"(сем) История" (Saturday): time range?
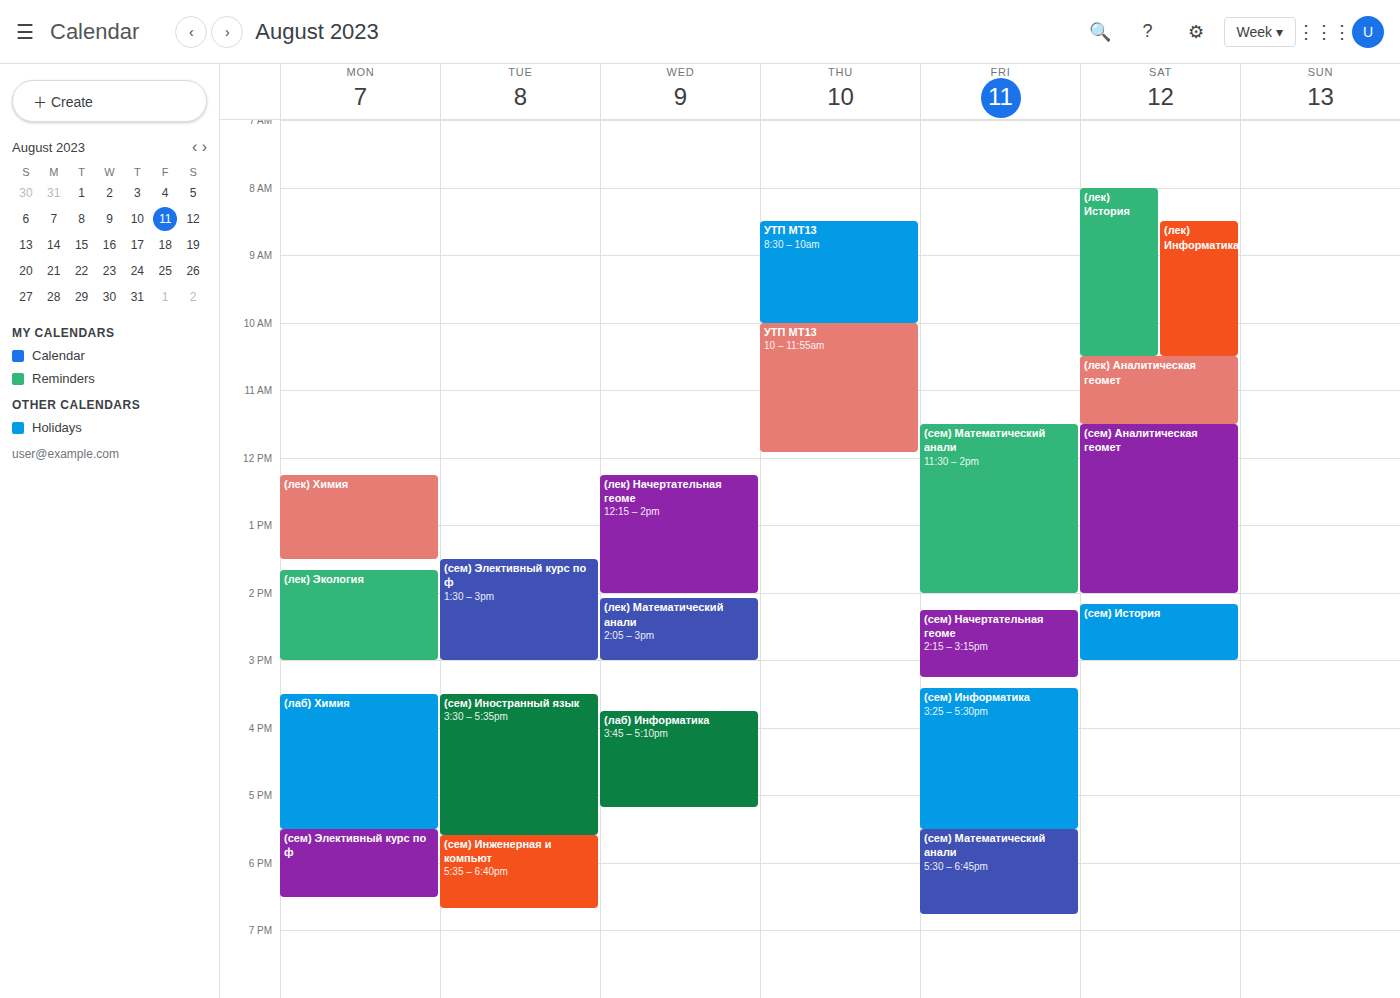
2:10 PM to 3:00 PM